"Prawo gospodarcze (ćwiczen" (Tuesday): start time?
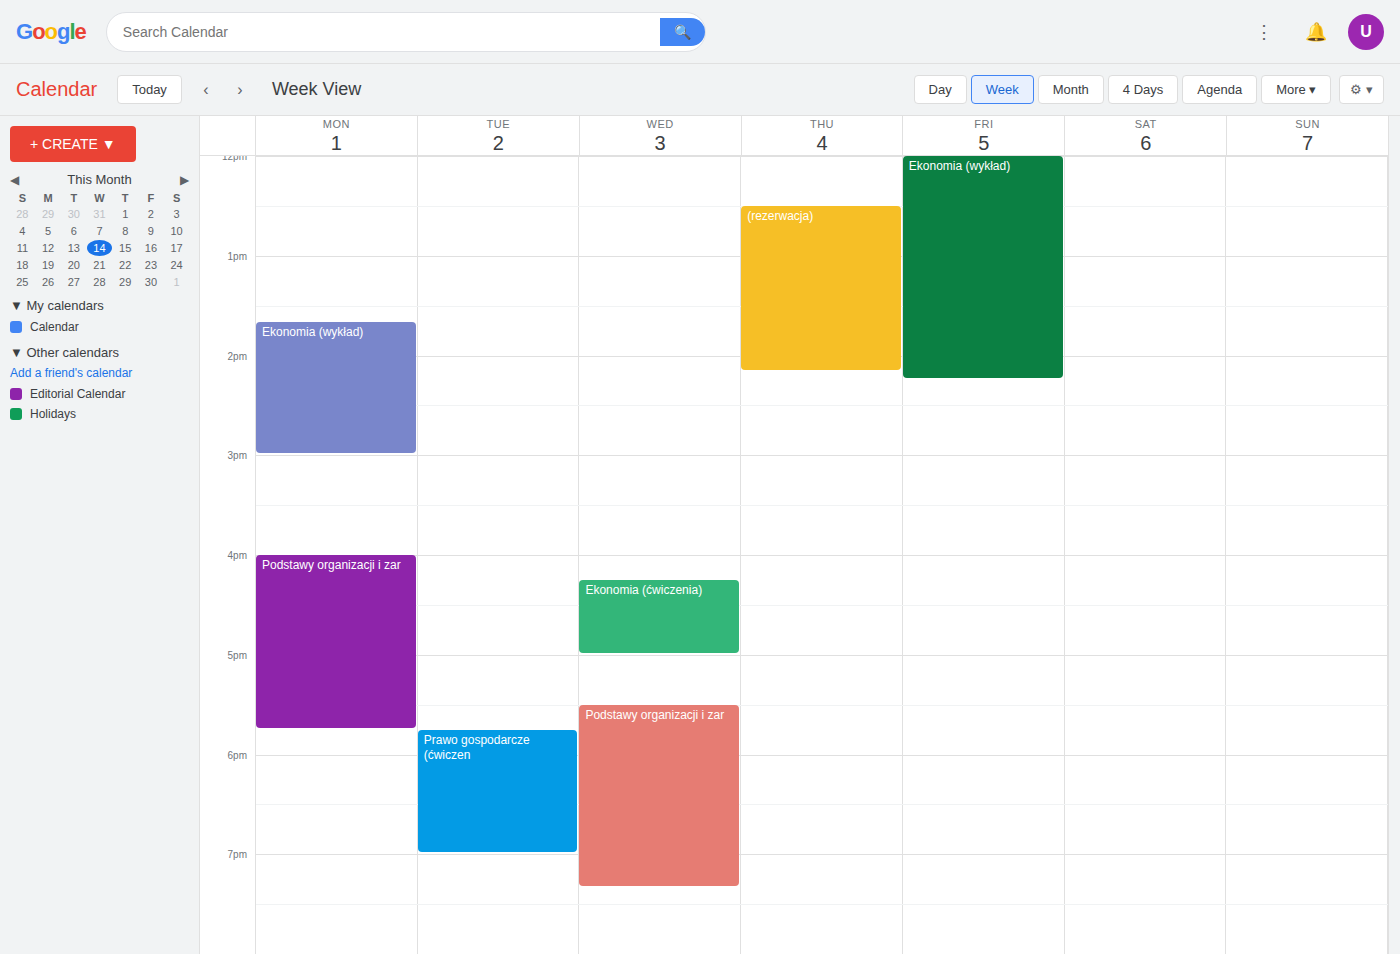
5:45 PM